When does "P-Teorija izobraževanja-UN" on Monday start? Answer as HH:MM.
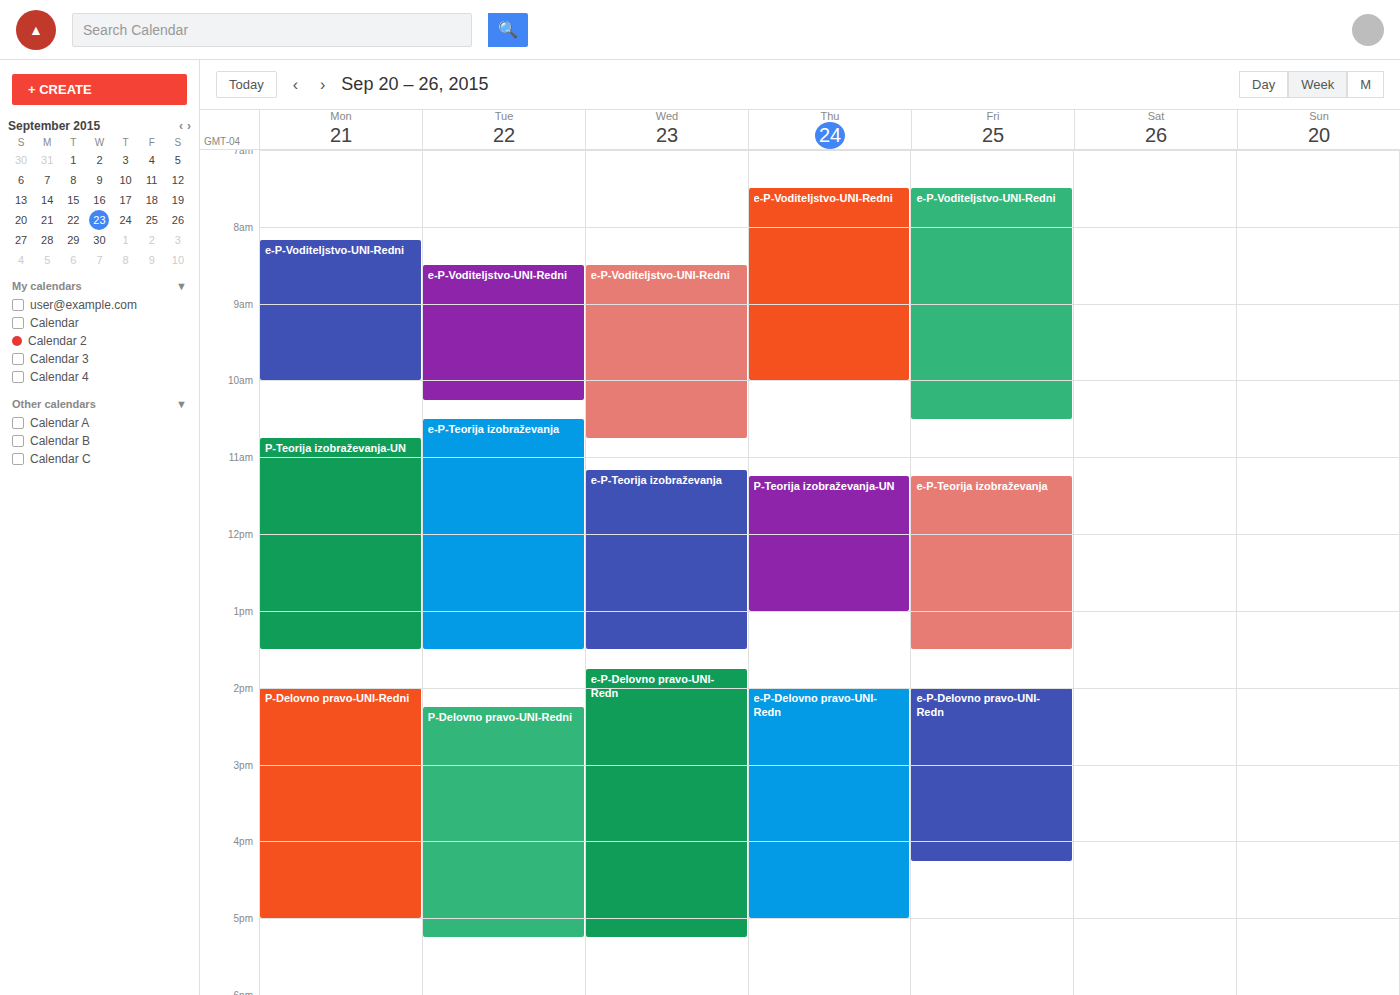
10:45